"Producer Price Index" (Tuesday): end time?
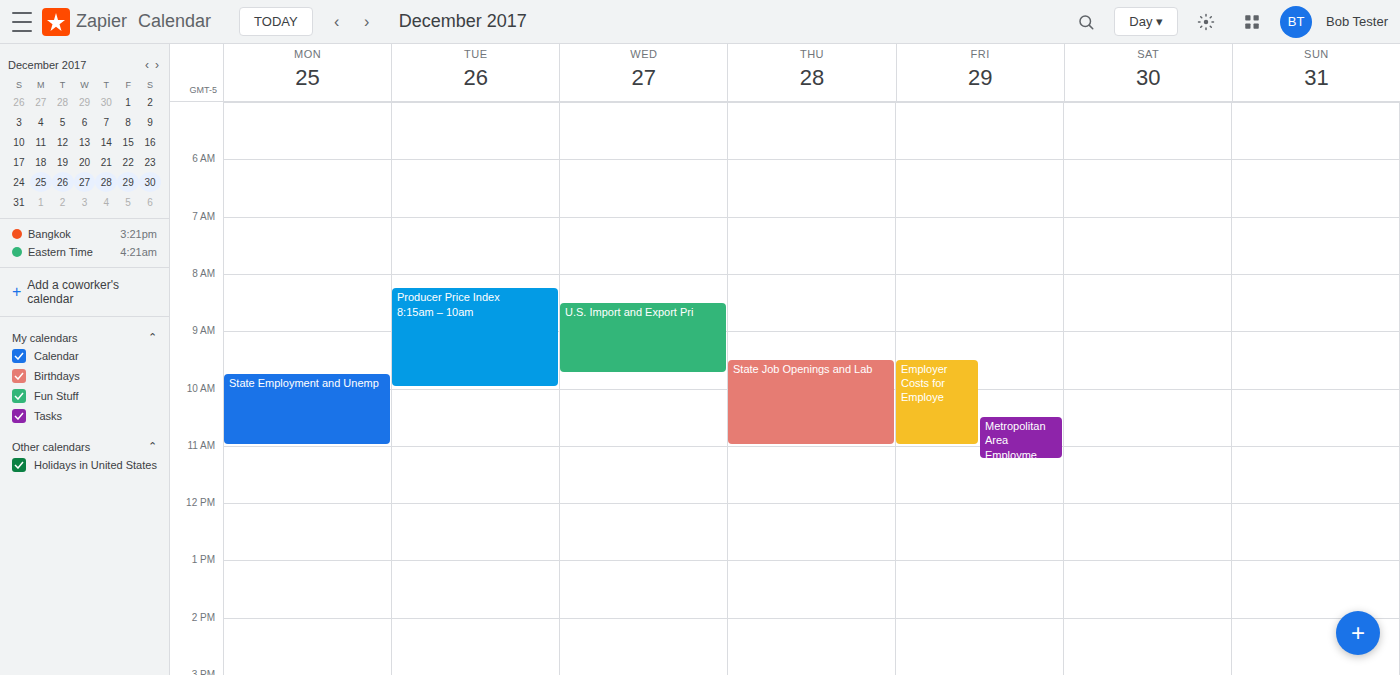
10:00 AM